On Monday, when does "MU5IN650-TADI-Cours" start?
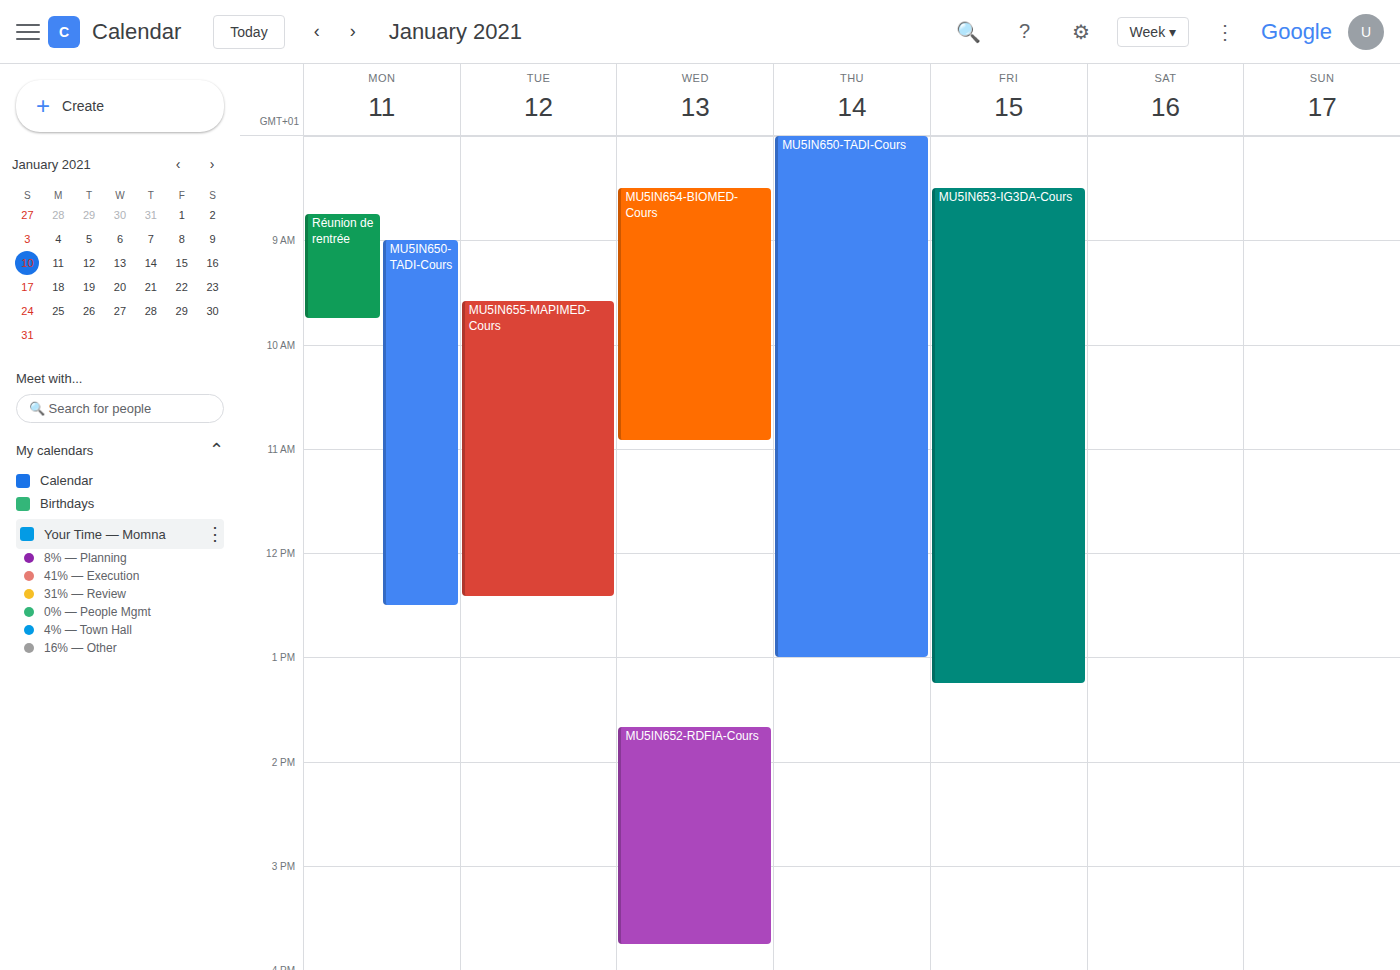
9:00 AM